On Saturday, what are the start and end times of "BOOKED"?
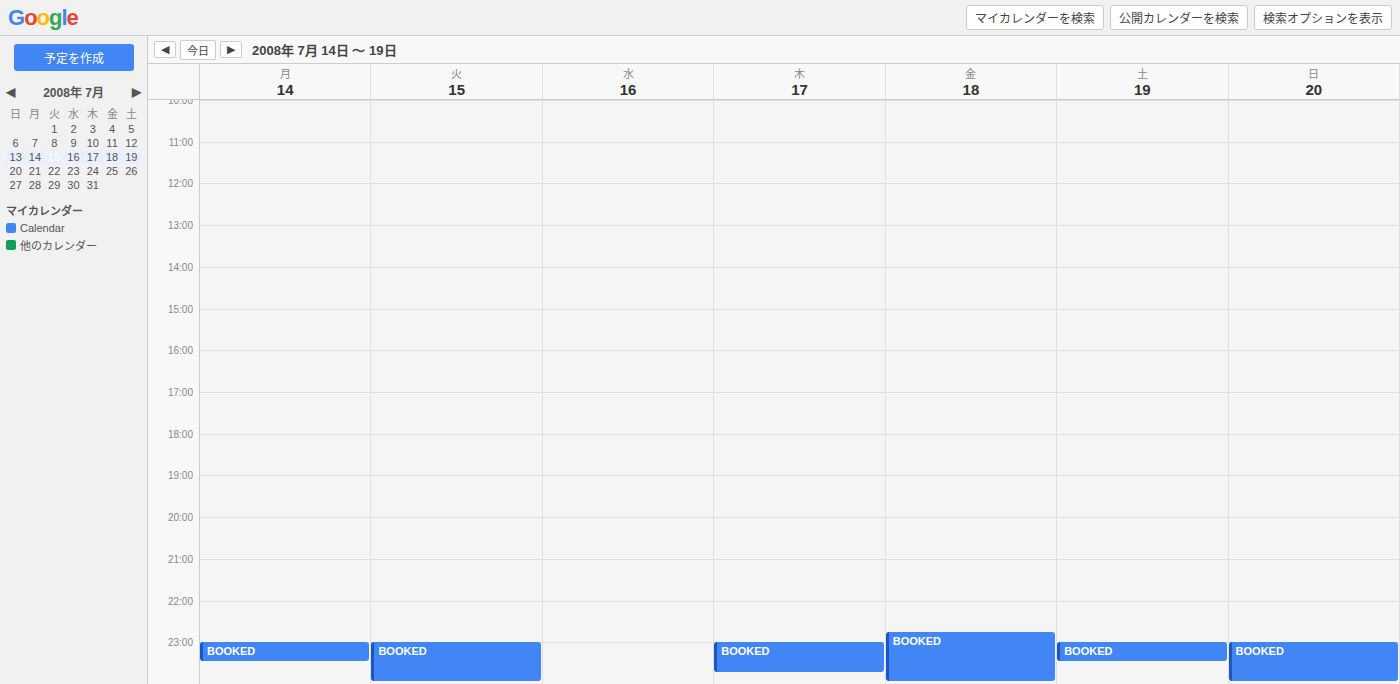
11:00 PM to 11:30 PM